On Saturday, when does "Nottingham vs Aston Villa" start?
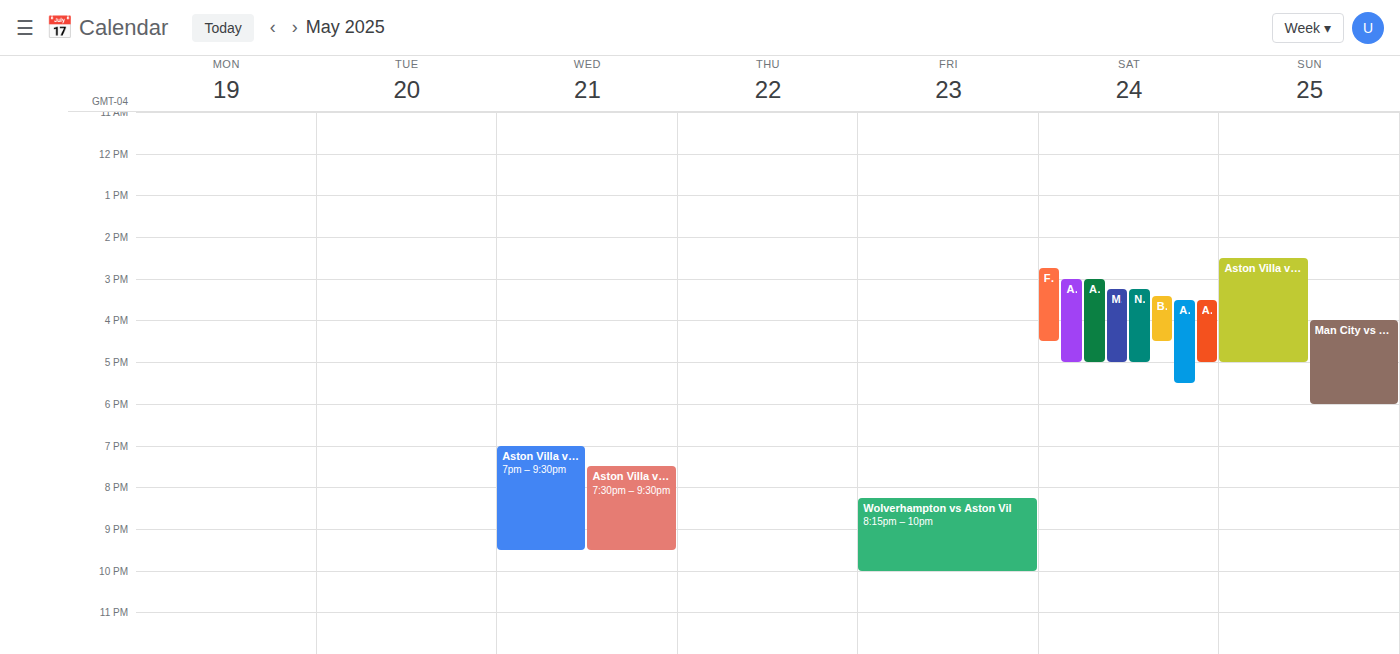
3:15 PM